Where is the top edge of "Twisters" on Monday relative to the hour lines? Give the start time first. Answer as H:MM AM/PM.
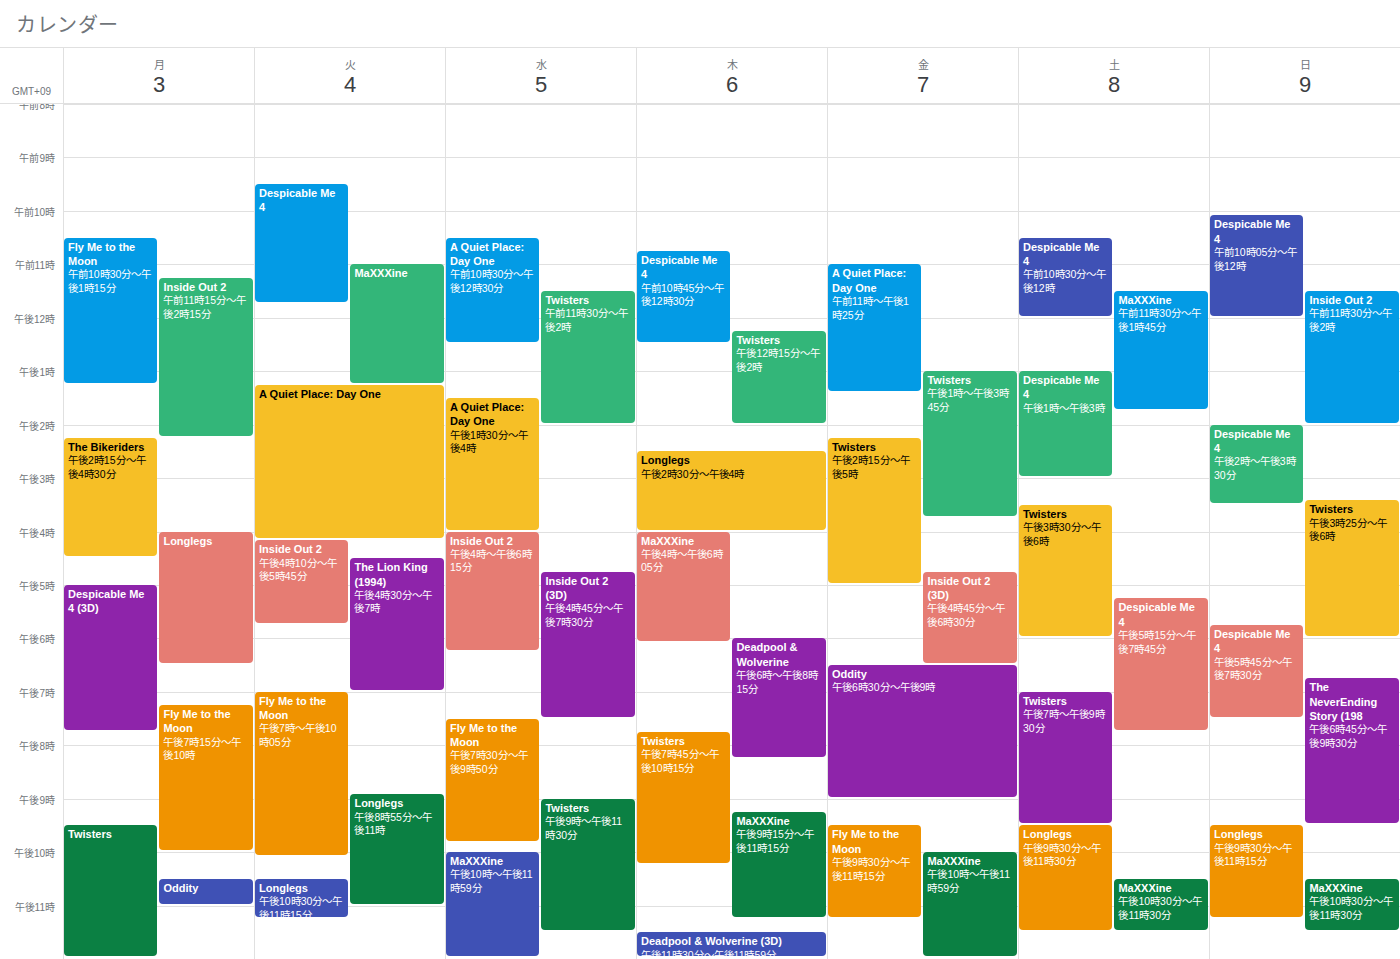
9:30 PM -- halfway between the 9 PM and 10 PM lines.